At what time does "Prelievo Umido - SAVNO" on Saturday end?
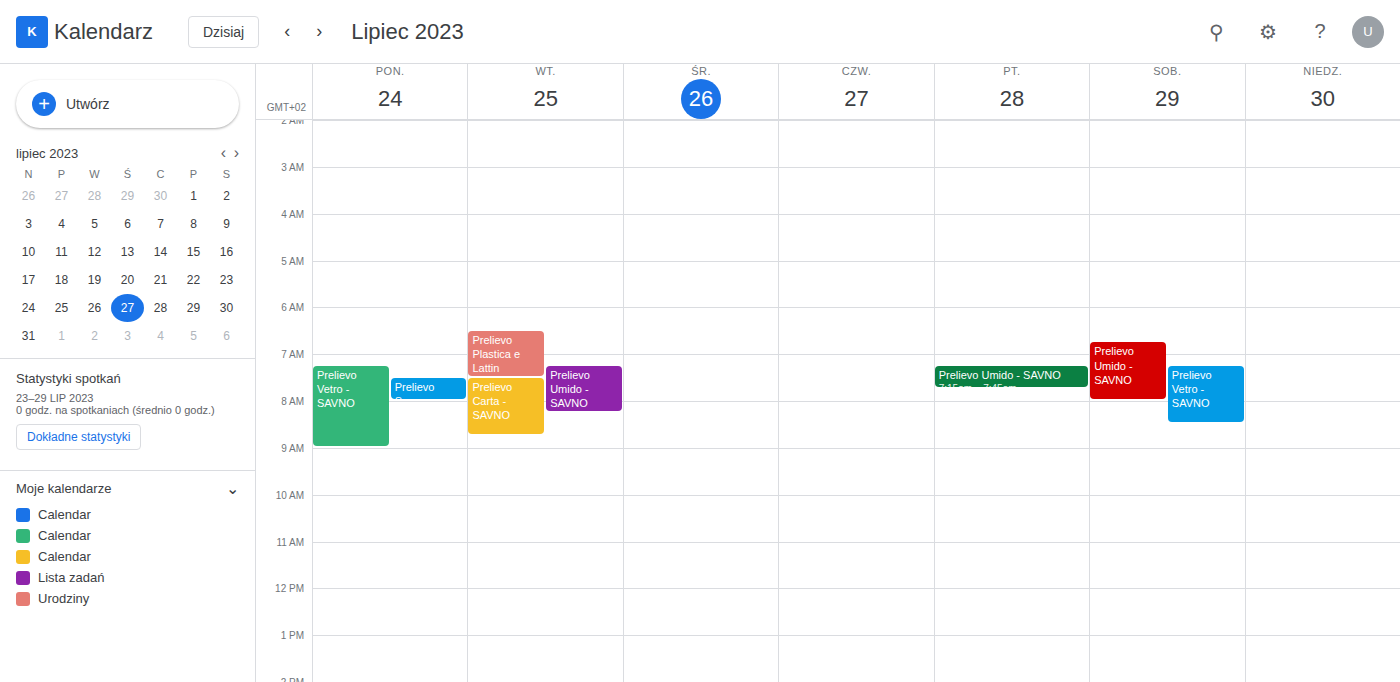
8:00 AM